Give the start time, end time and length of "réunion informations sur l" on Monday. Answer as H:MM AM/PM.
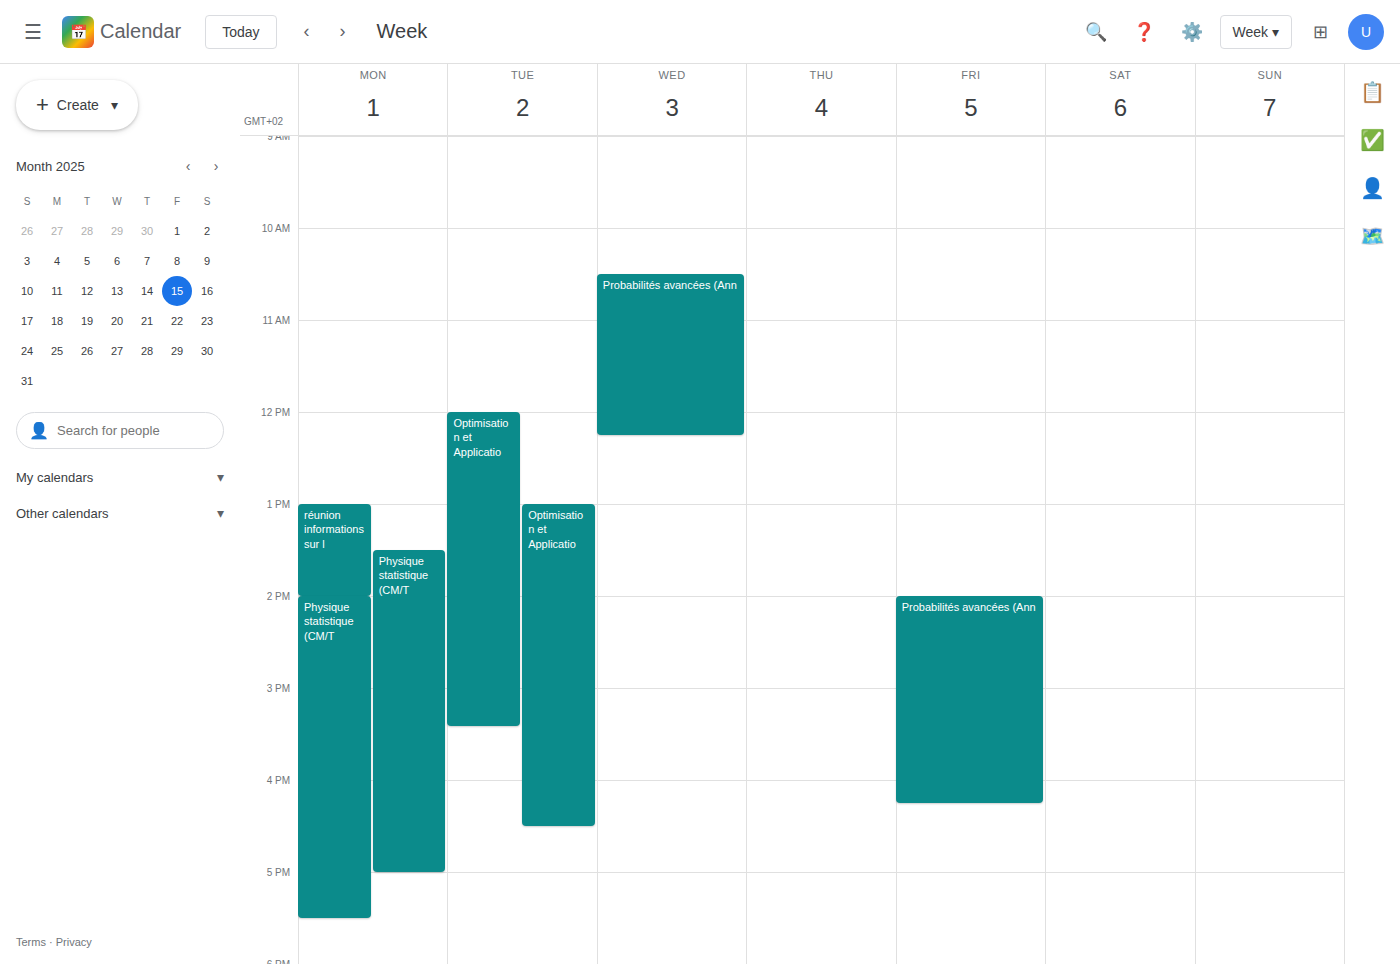
1:00 PM to 2:00 PM, 1 hour